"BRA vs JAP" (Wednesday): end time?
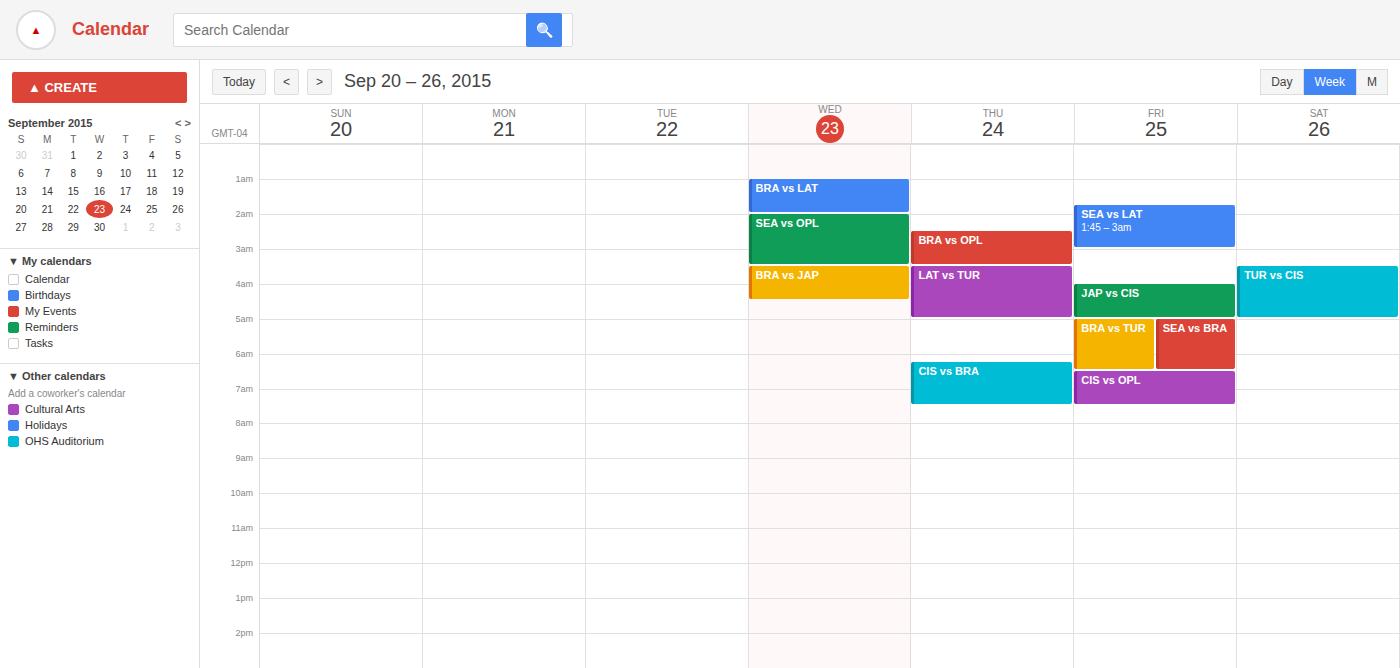
4:30 AM